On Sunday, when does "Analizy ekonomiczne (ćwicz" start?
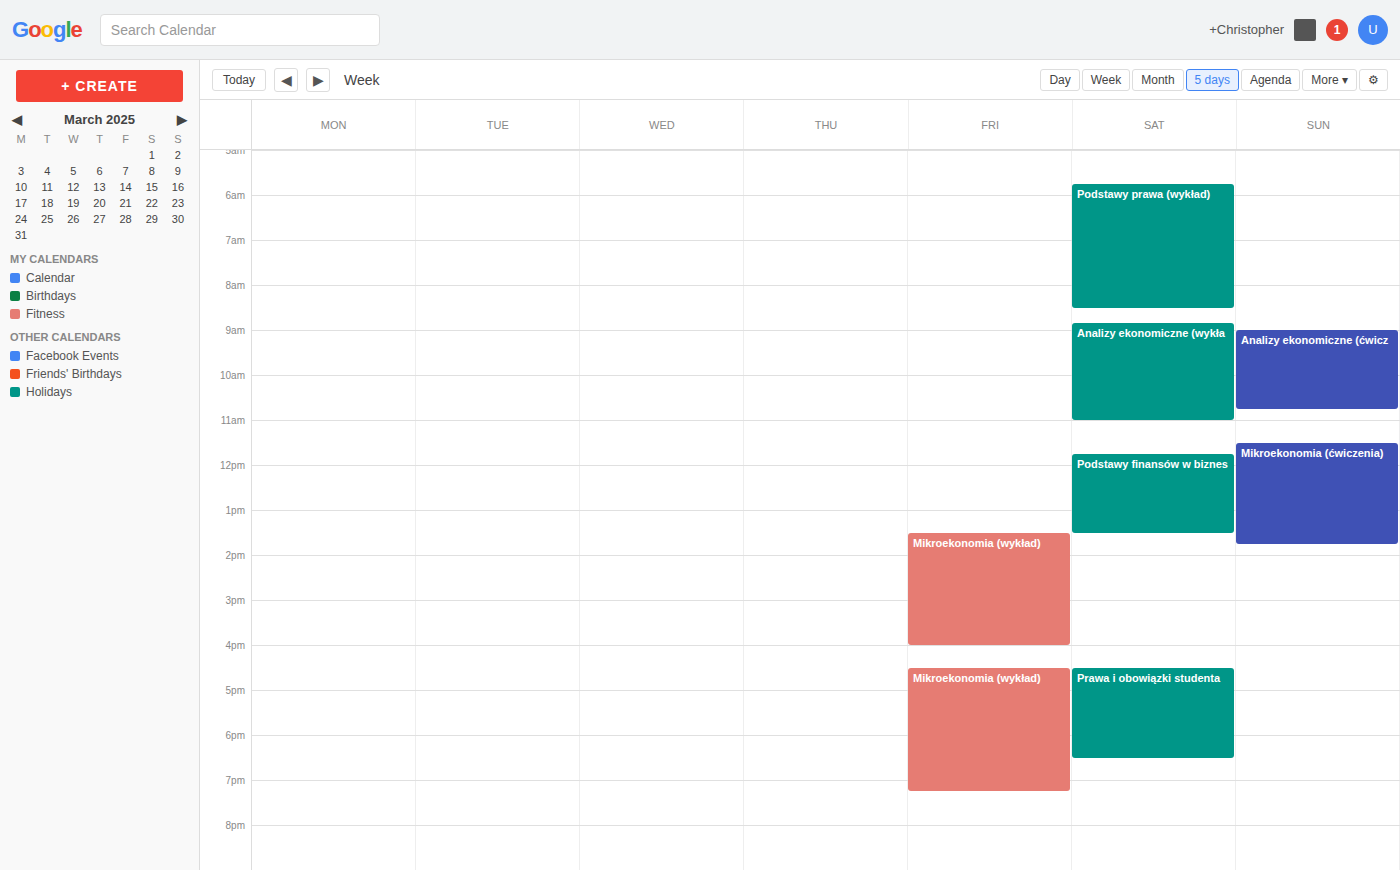
09:00